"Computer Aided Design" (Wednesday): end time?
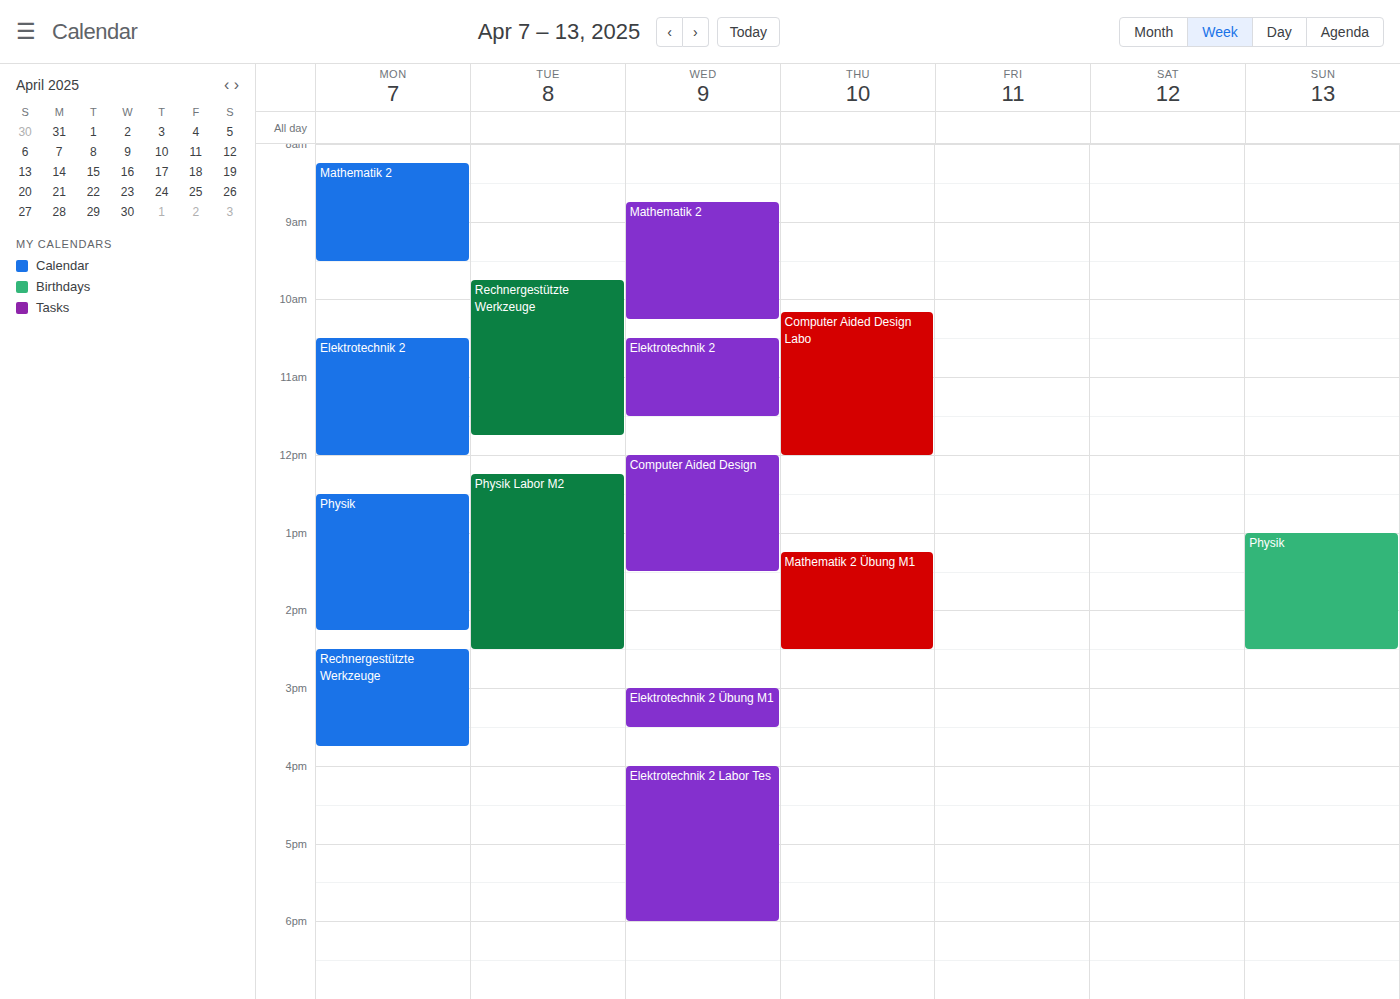
1:30 PM